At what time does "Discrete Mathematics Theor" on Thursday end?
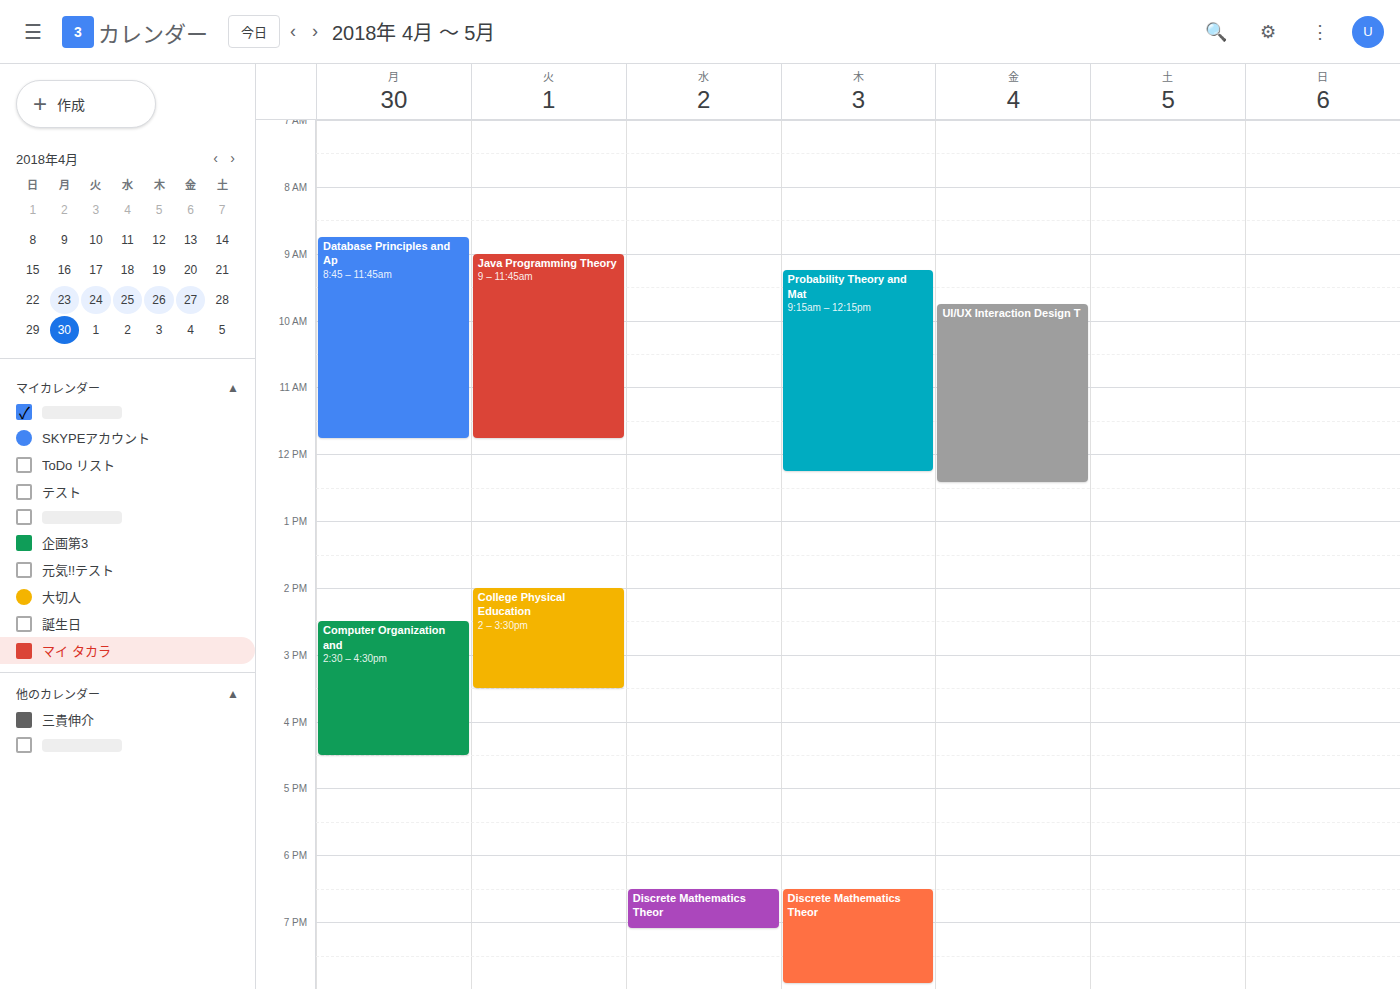
7:55 PM